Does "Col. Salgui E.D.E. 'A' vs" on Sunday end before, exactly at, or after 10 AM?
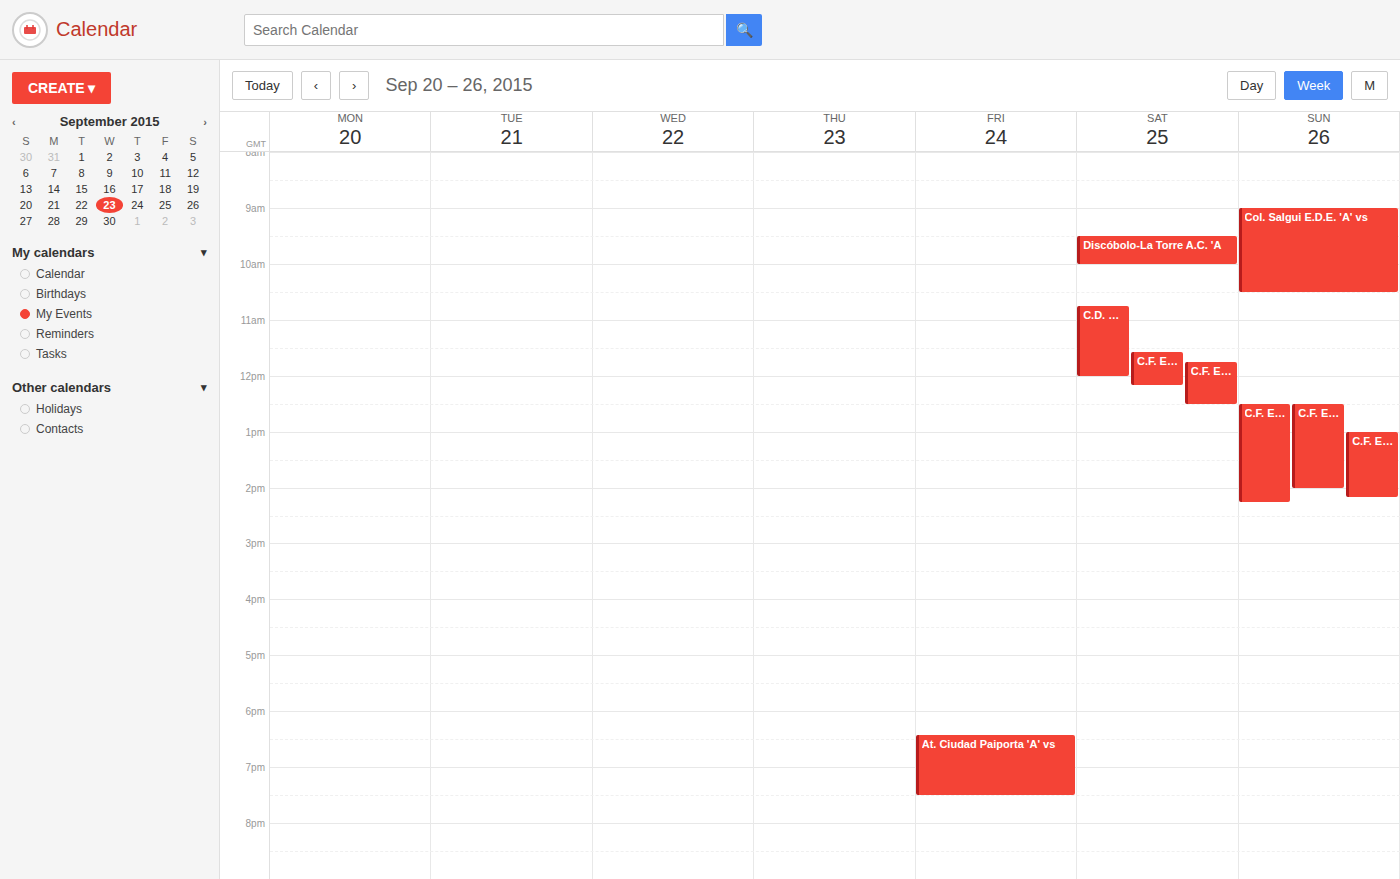
10:30 AM -- after 10 AM, 30 minutes below the 10 AM line.